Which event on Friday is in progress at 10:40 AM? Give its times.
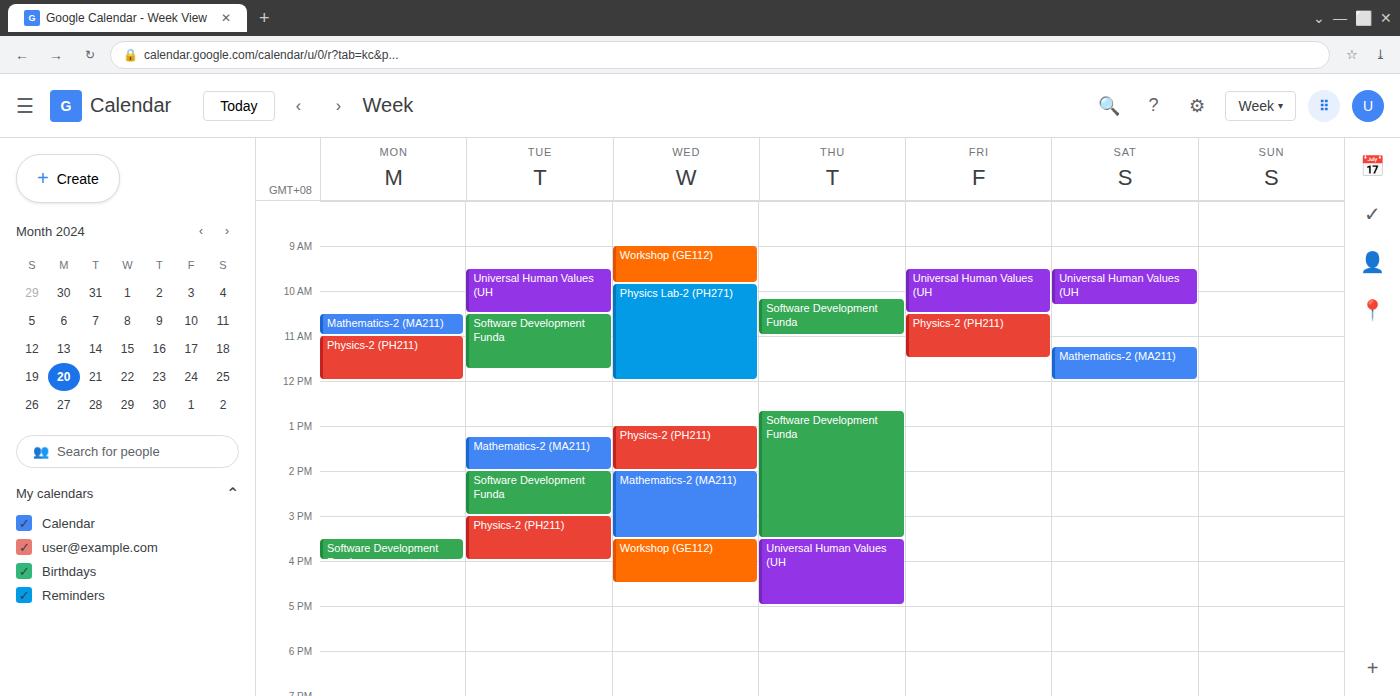
"Physics-2 (PH211)", 10:30 AM to 11:30 AM